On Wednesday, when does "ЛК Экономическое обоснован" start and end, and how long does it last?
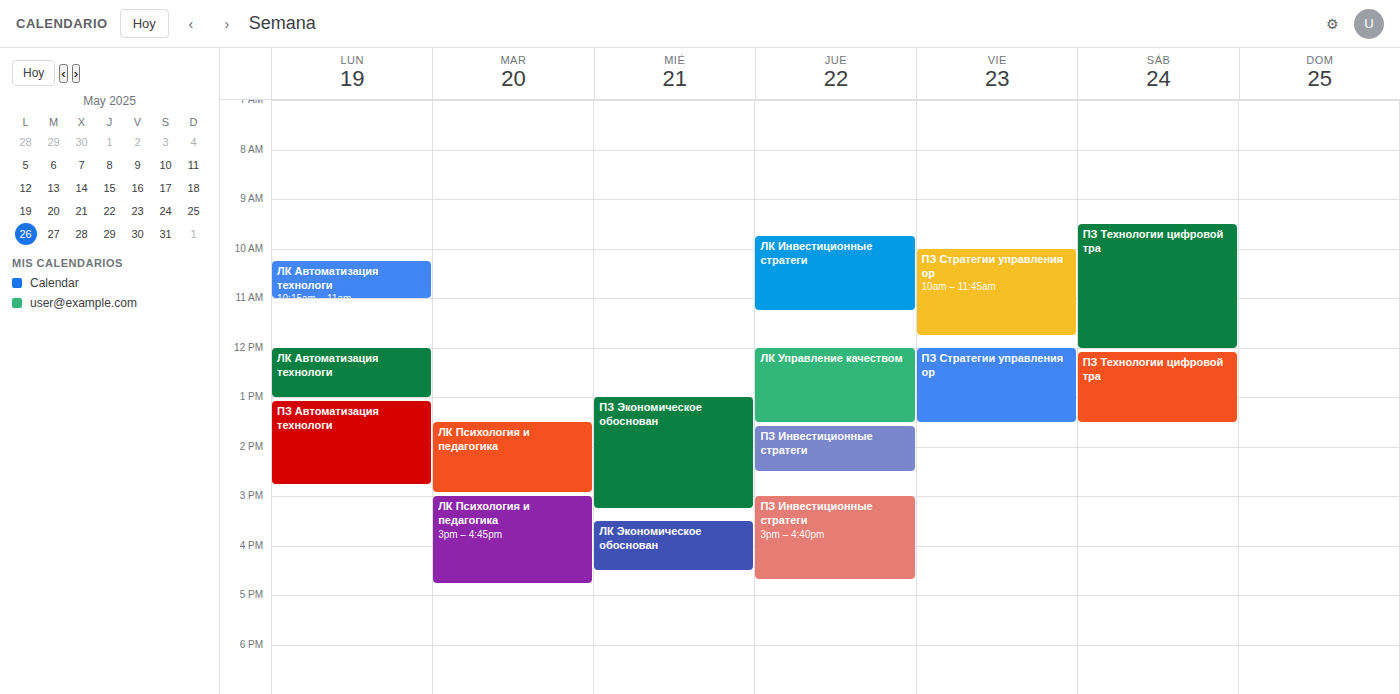
3:30 PM to 4:30 PM, 1 hour